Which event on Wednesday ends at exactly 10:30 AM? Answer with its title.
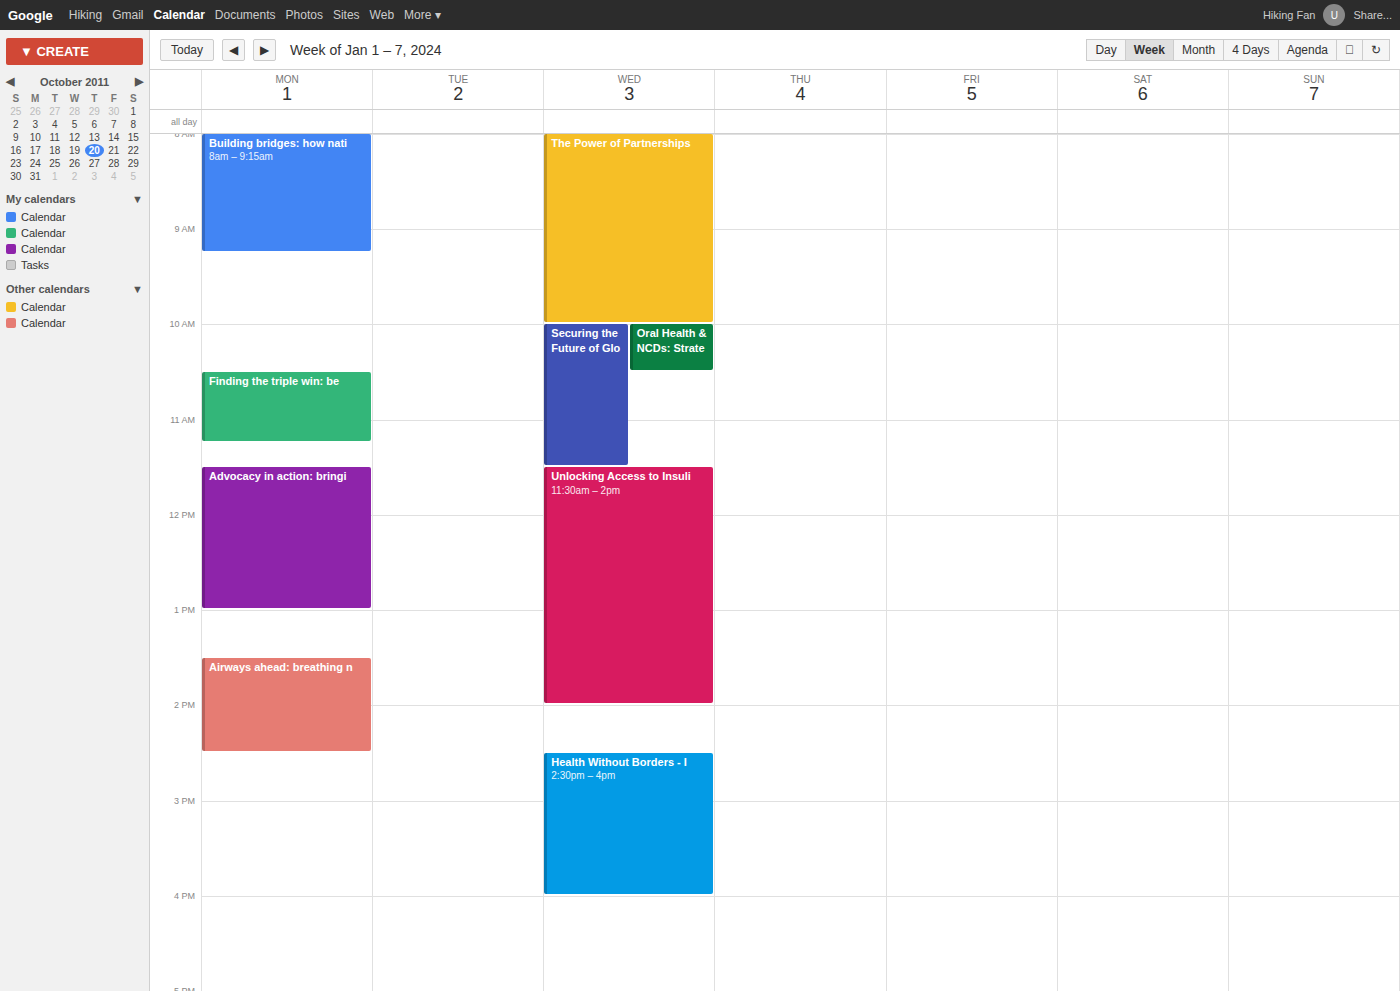
"Oral Health & NCDs: Strate"